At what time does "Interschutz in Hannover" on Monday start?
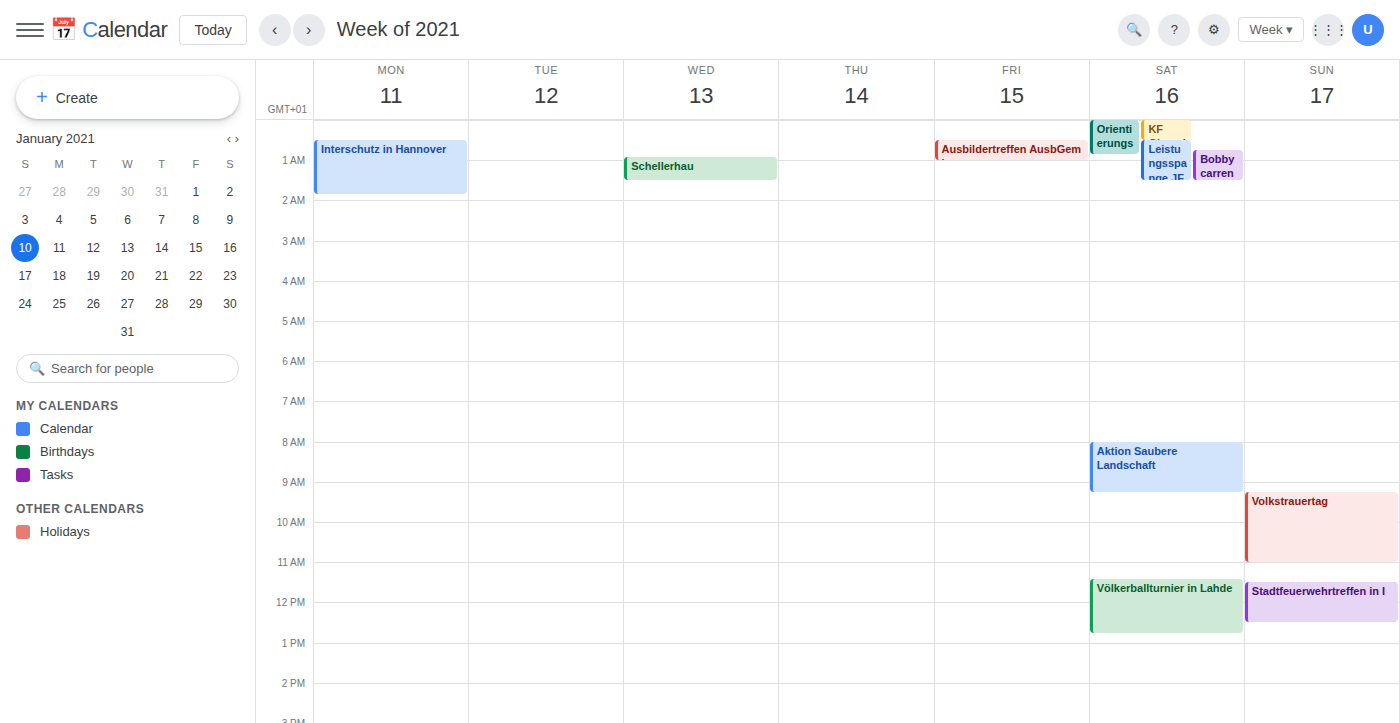
12:30 AM